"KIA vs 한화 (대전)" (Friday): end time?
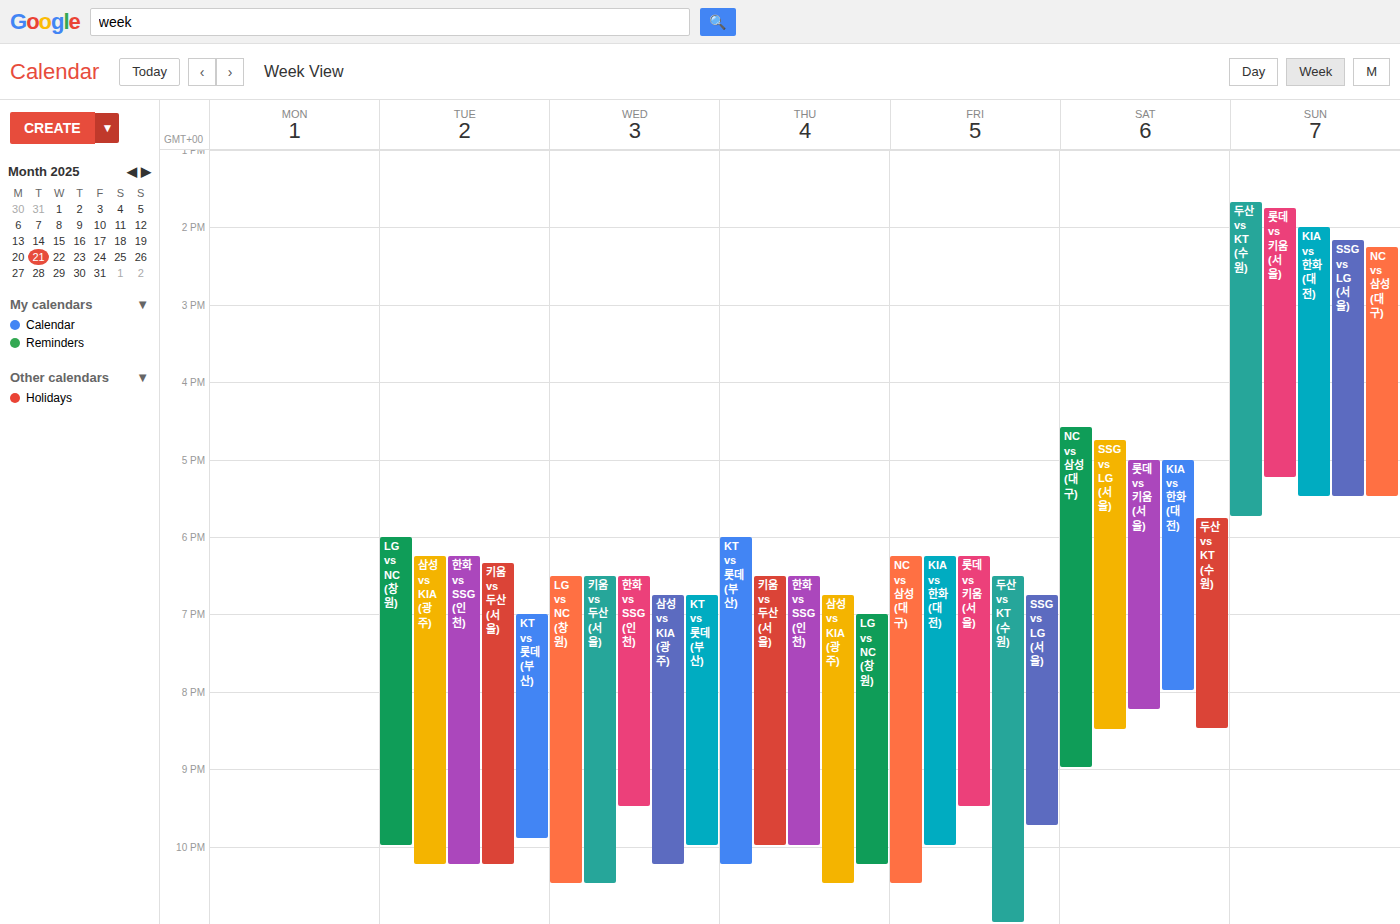
10:00 PM